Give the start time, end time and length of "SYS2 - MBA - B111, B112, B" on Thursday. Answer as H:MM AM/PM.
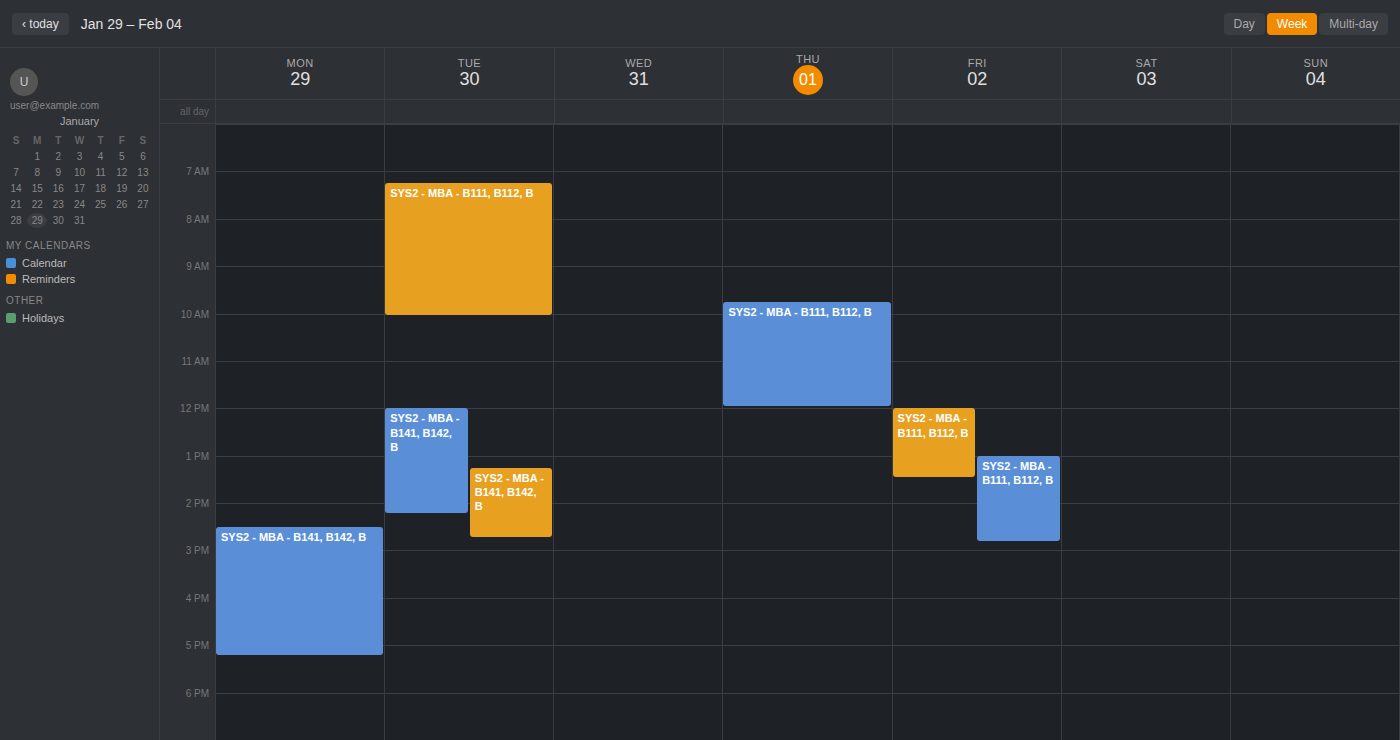
9:45 AM to 12:00 PM, 2 hours 15 minutes